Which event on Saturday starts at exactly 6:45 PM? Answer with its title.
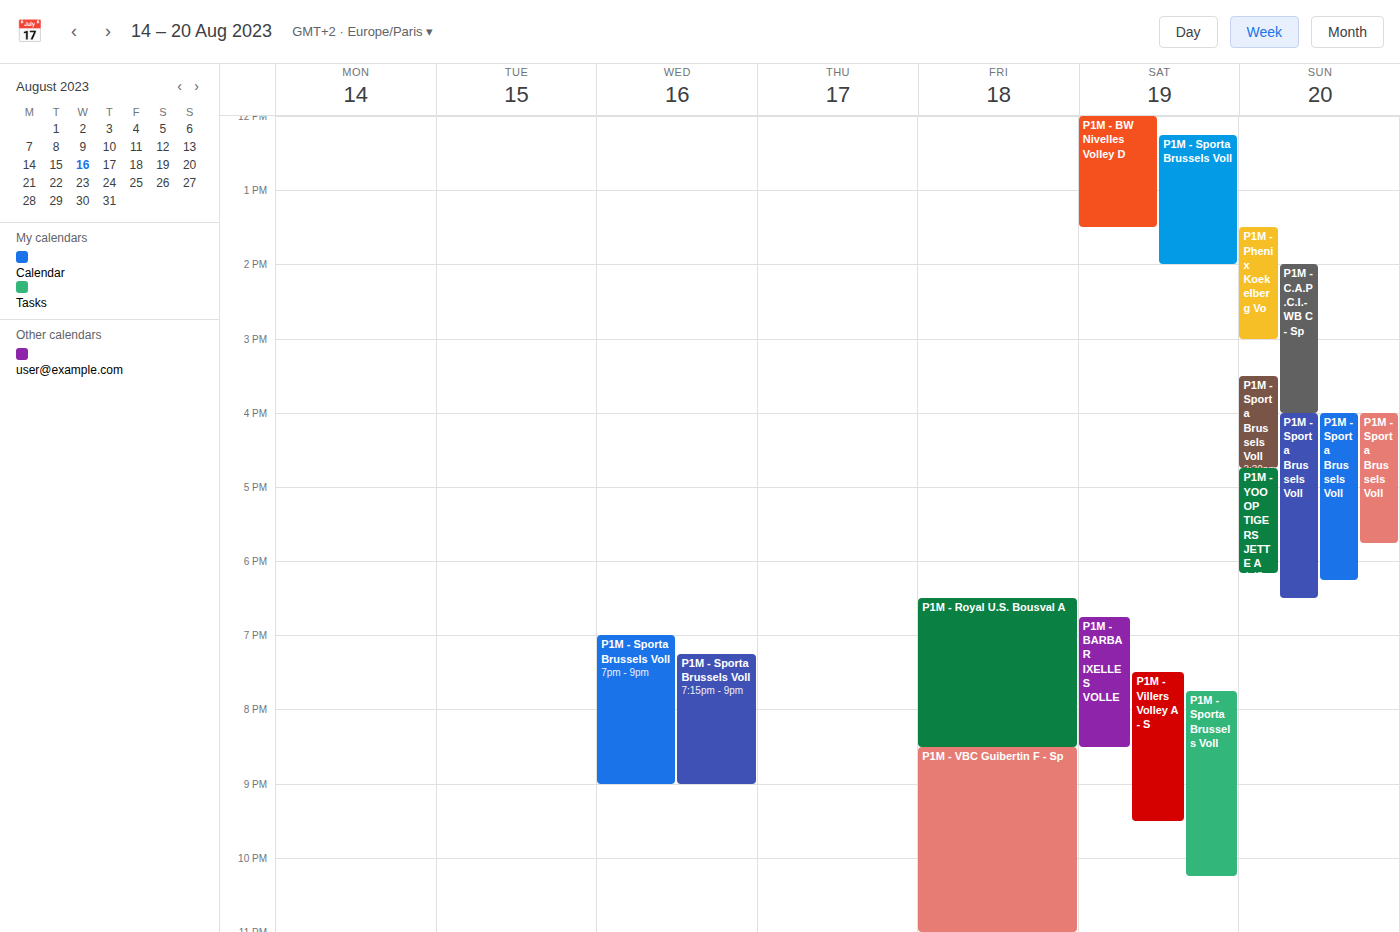
"P1M - BARBAR IXELLES VOLLE"